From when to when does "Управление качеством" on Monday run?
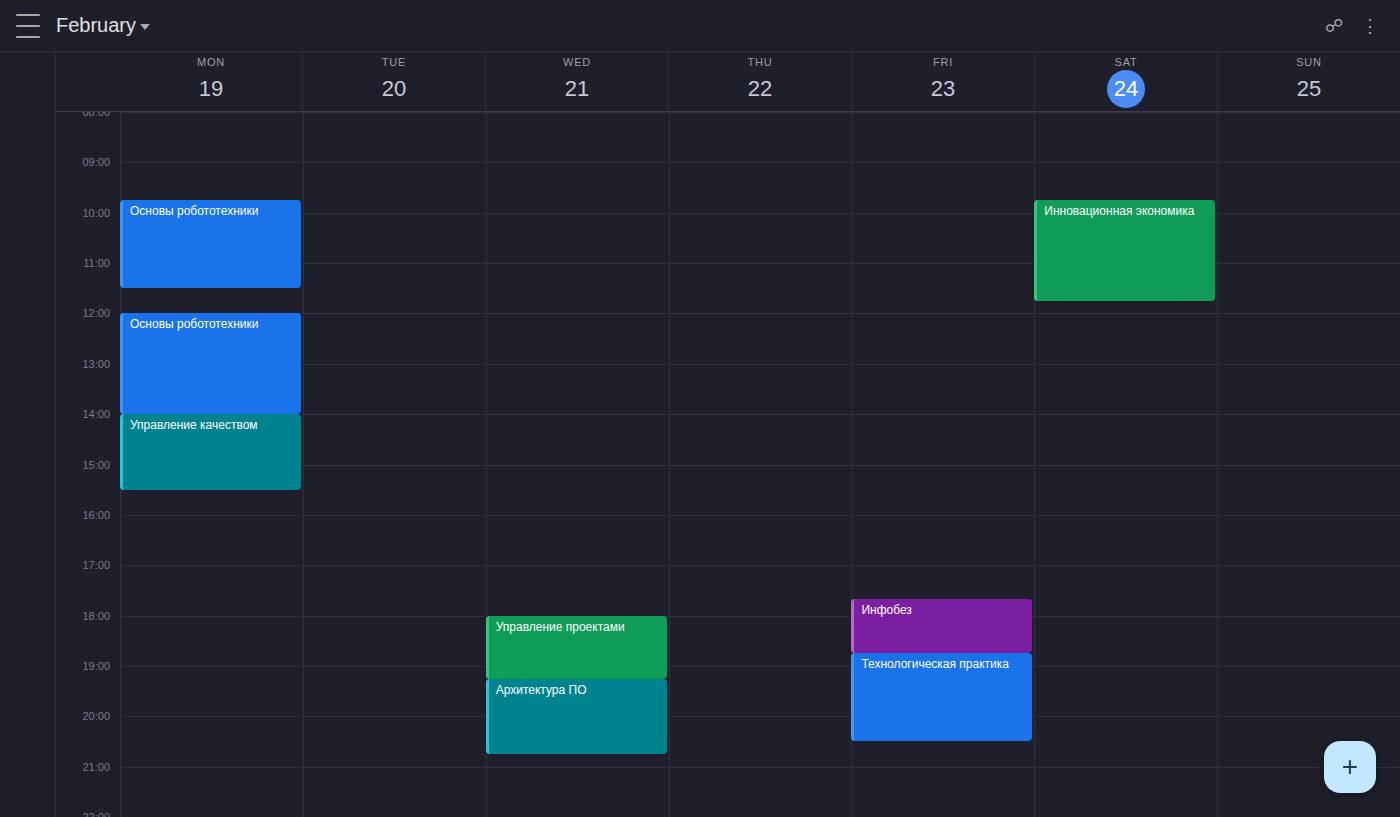
14:00 to 15:30